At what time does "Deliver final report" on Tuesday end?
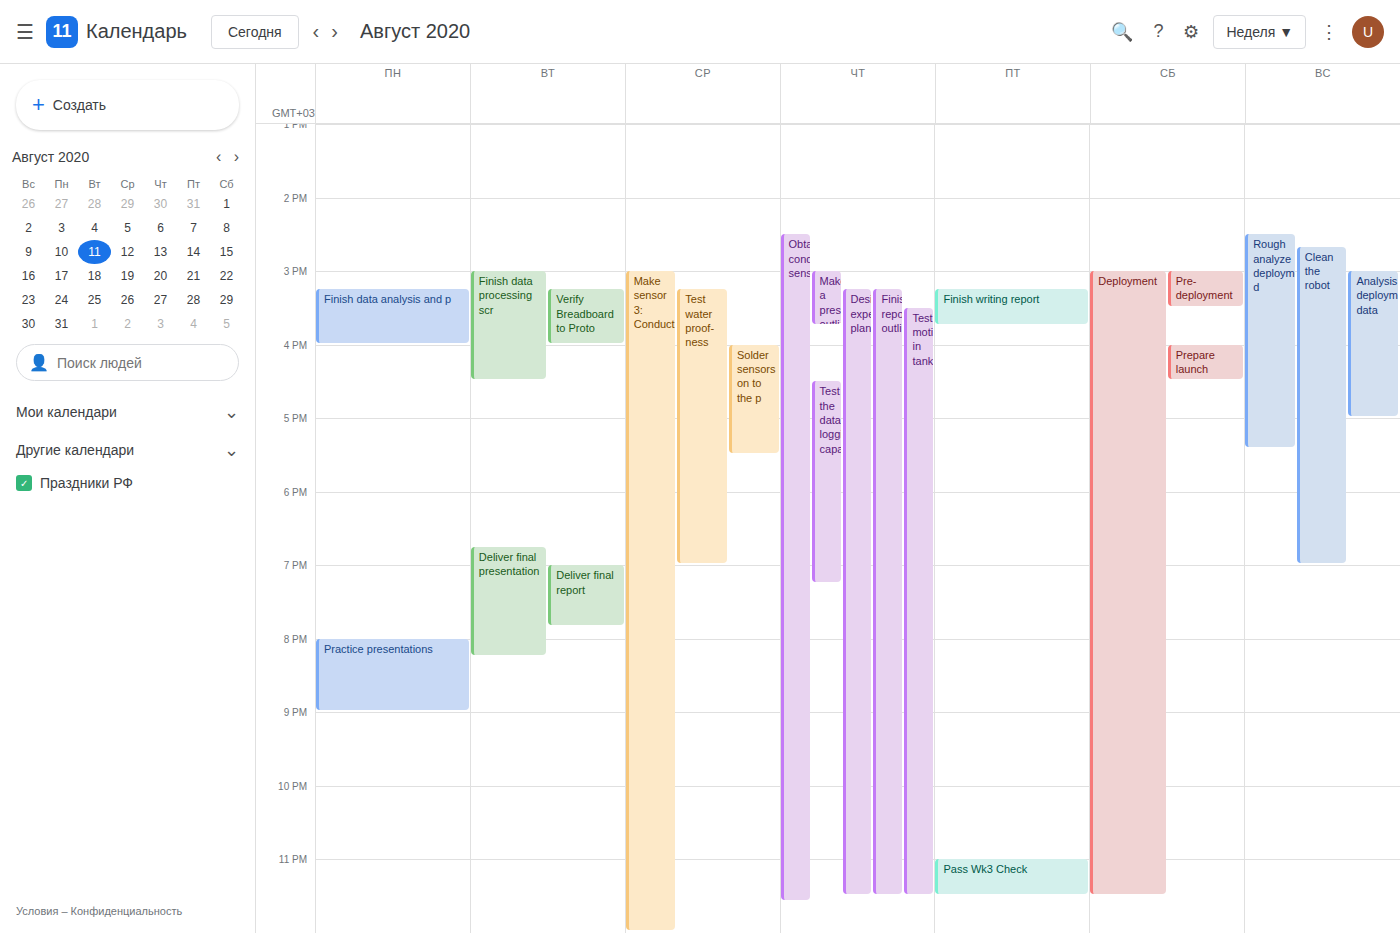
7:50 PM